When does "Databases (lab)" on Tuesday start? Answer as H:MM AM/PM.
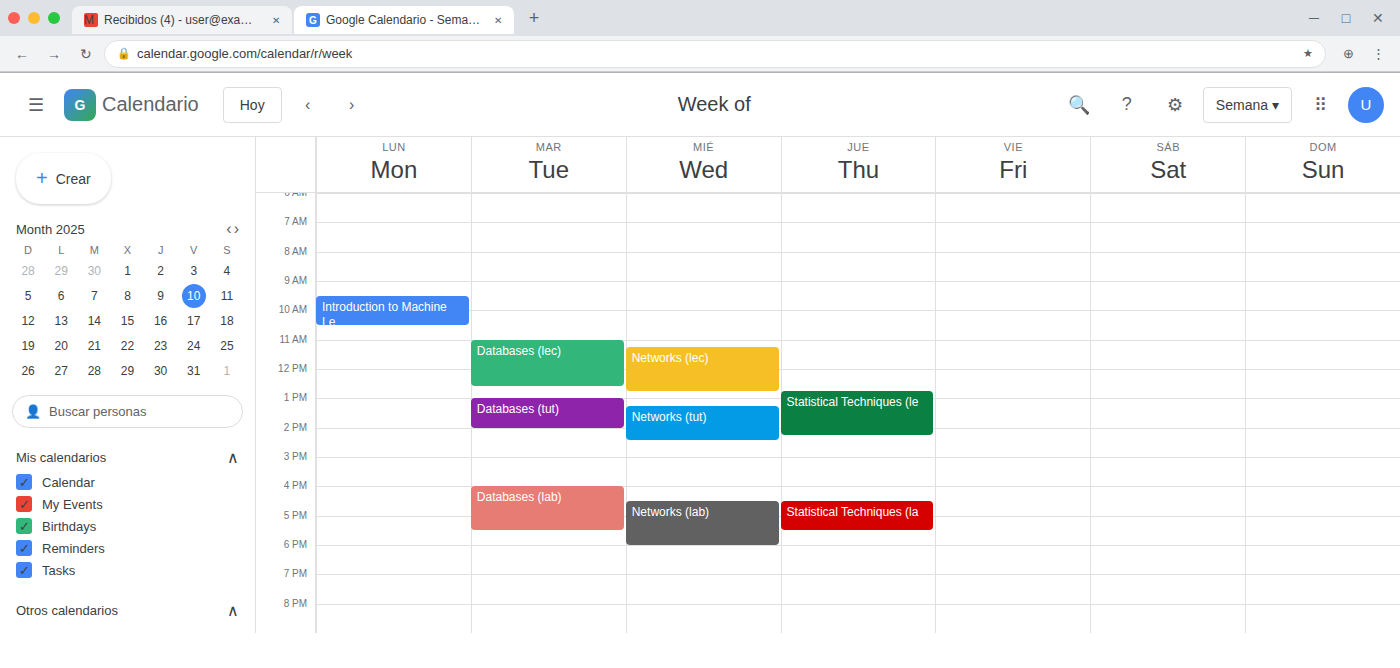
4:00 PM